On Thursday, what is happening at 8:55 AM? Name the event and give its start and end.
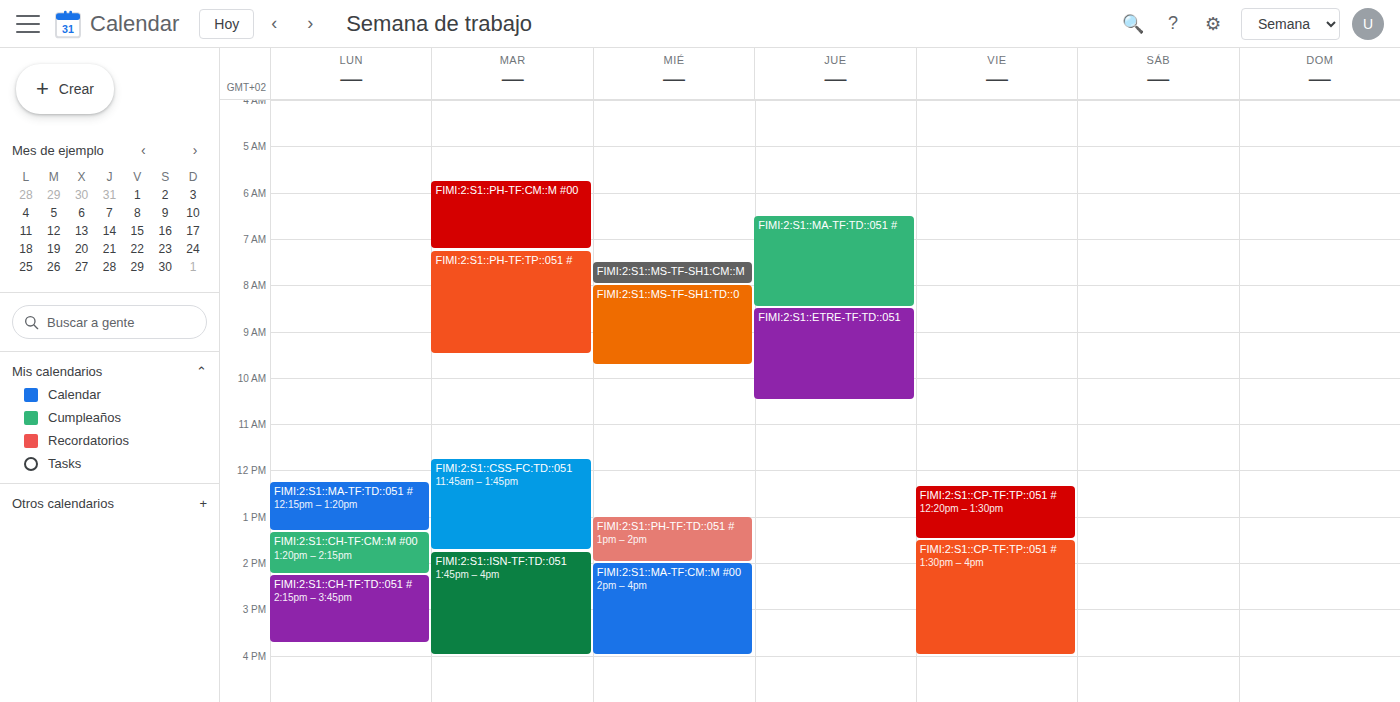
"FIMI:2:S1::ETRE-TF:TD::051", 8:30 AM to 10:30 AM